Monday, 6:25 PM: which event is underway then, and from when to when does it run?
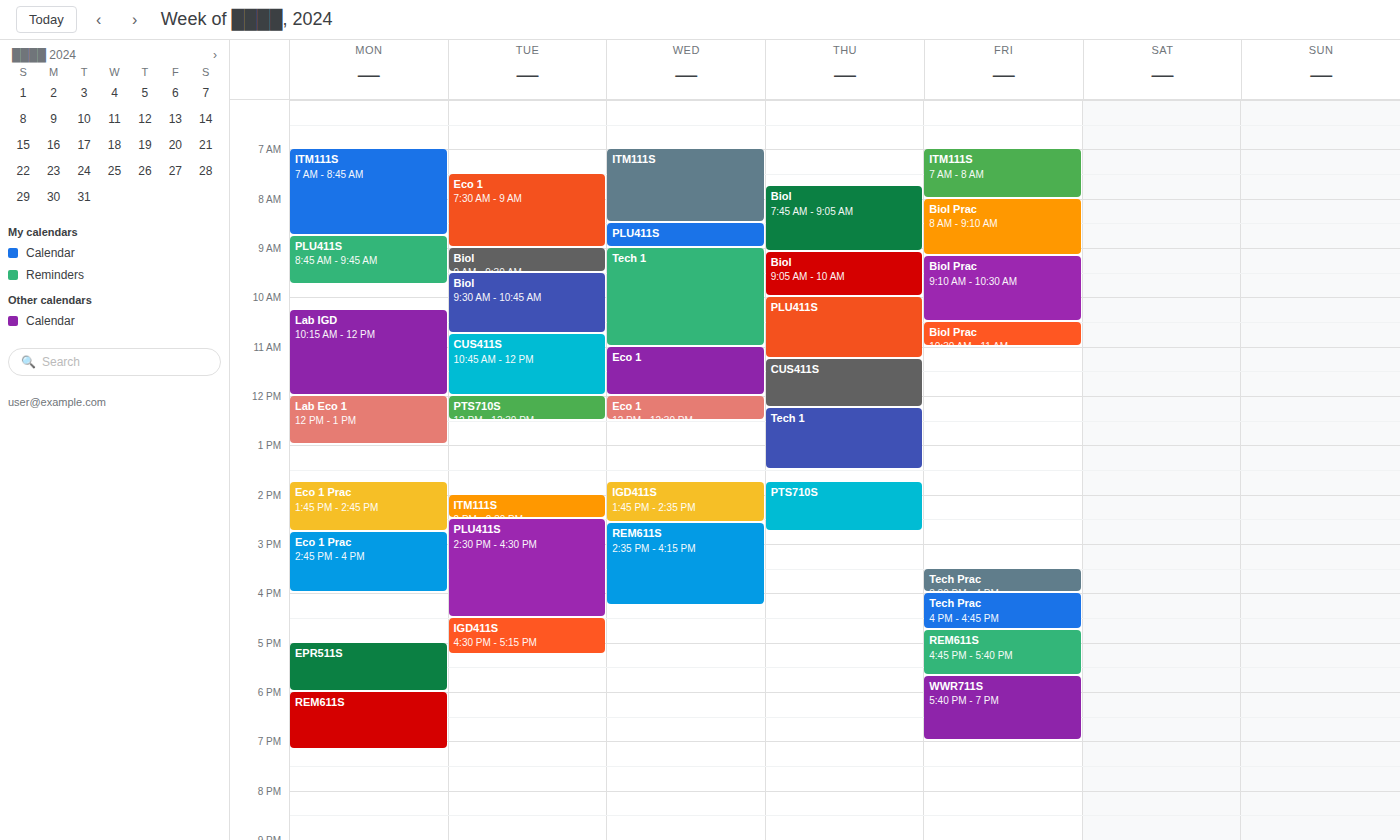
"REM611S", 6:00 PM to 7:10 PM